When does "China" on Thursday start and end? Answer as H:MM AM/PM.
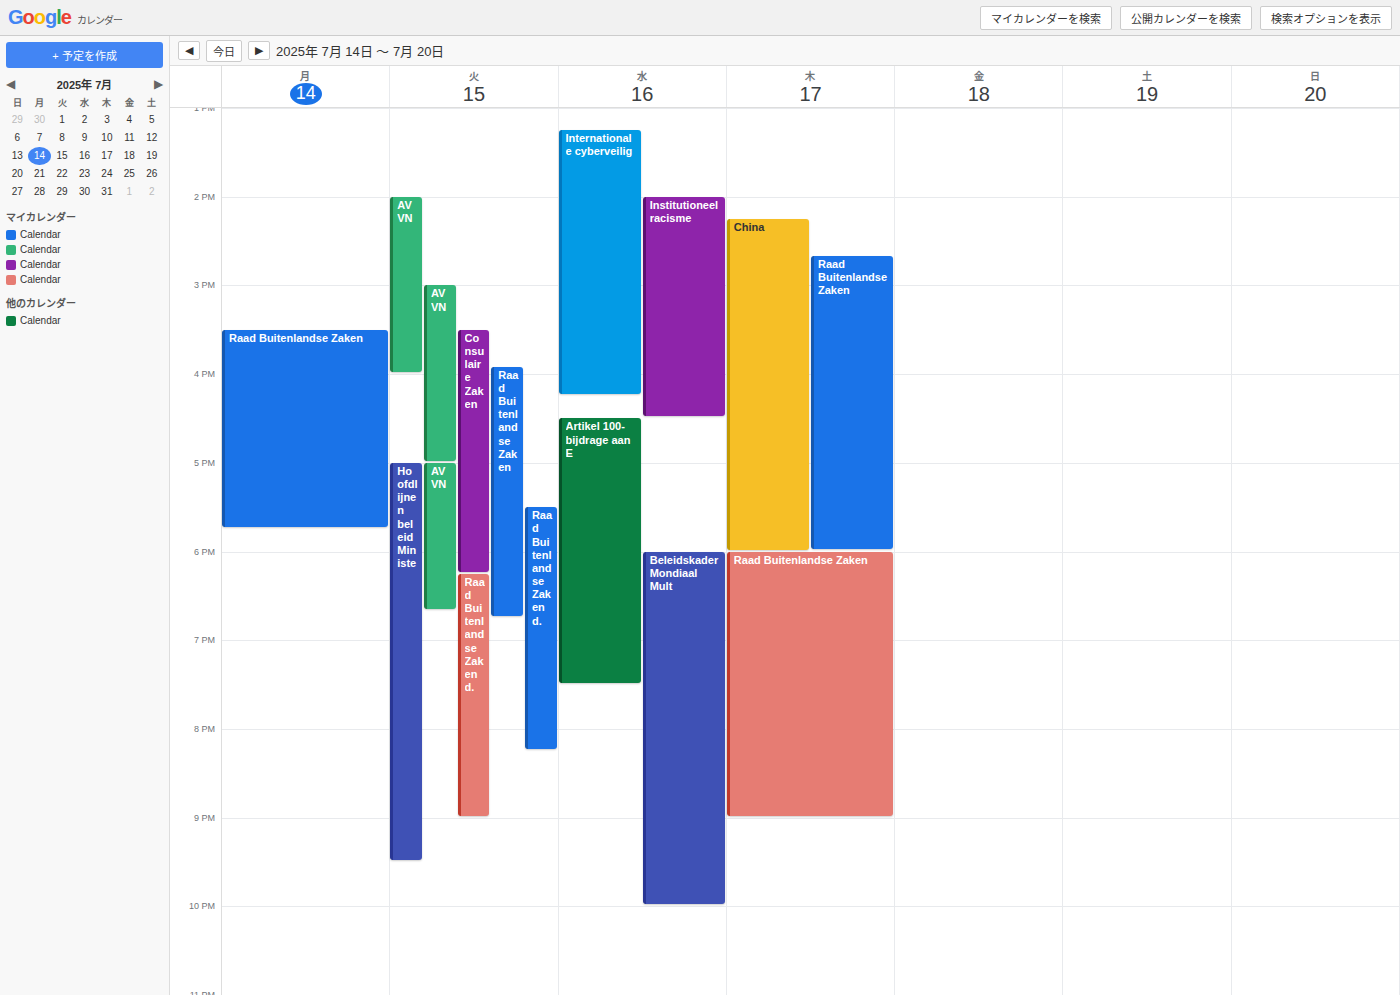
2:15 PM to 6:00 PM